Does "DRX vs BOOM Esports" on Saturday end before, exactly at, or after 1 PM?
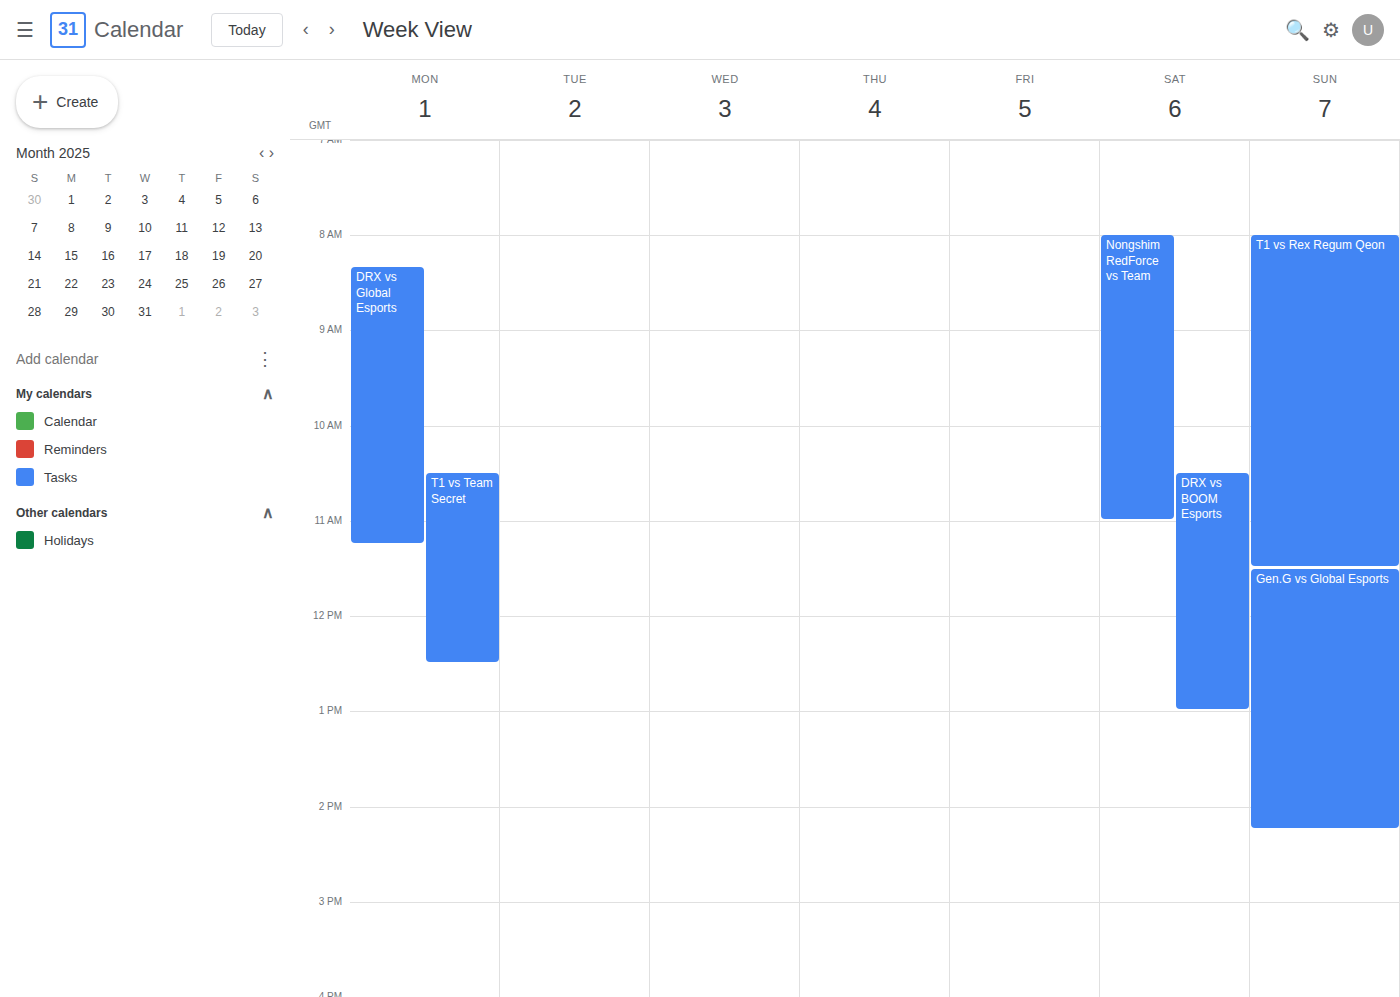
1:00 PM -- exactly at 1 PM, on the 1 PM line.